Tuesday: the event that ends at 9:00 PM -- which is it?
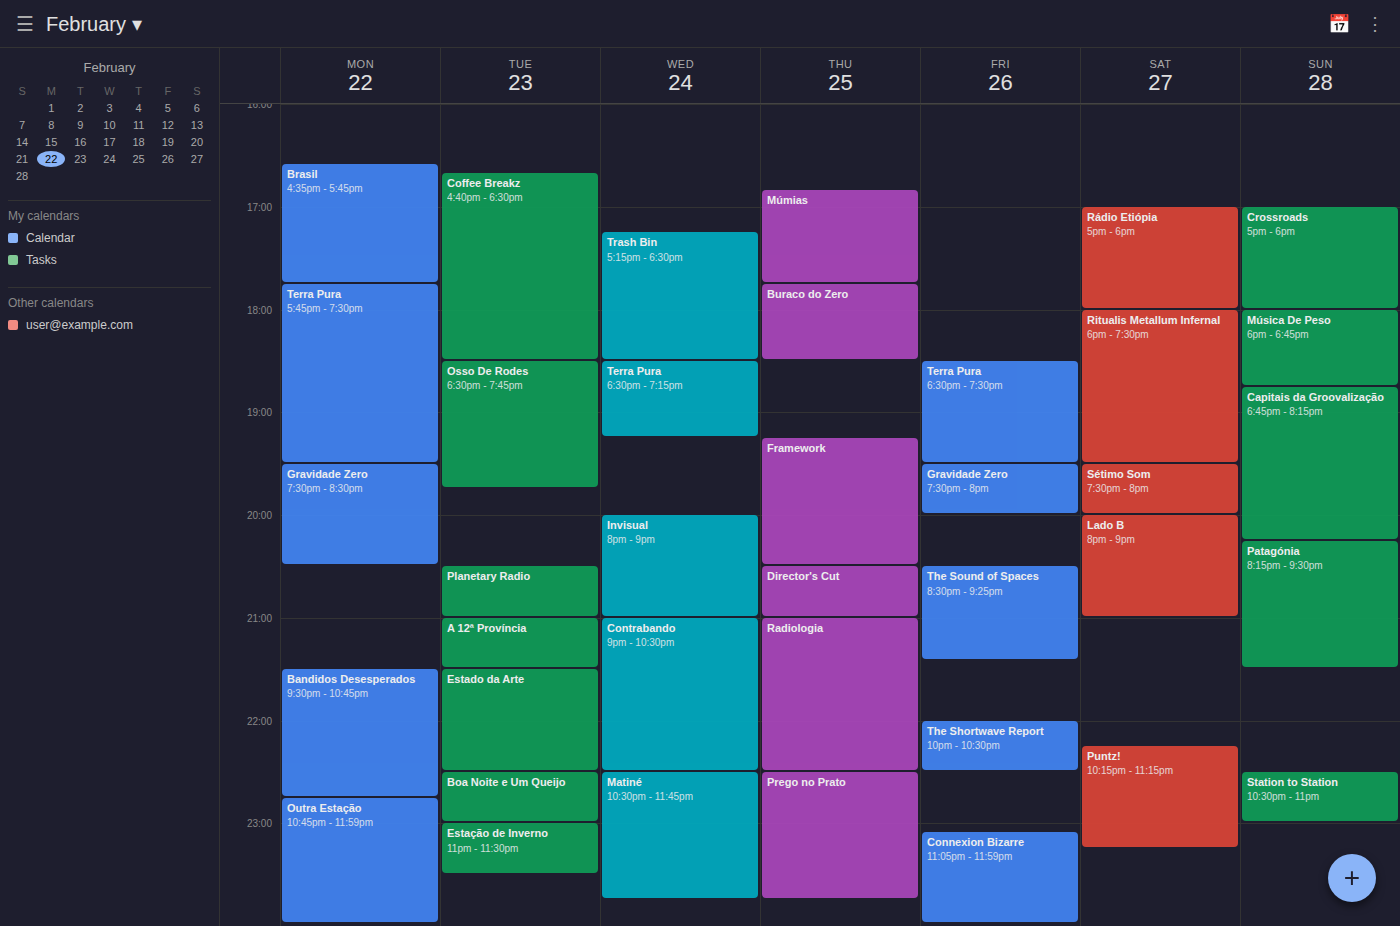
"Planetary Radio"